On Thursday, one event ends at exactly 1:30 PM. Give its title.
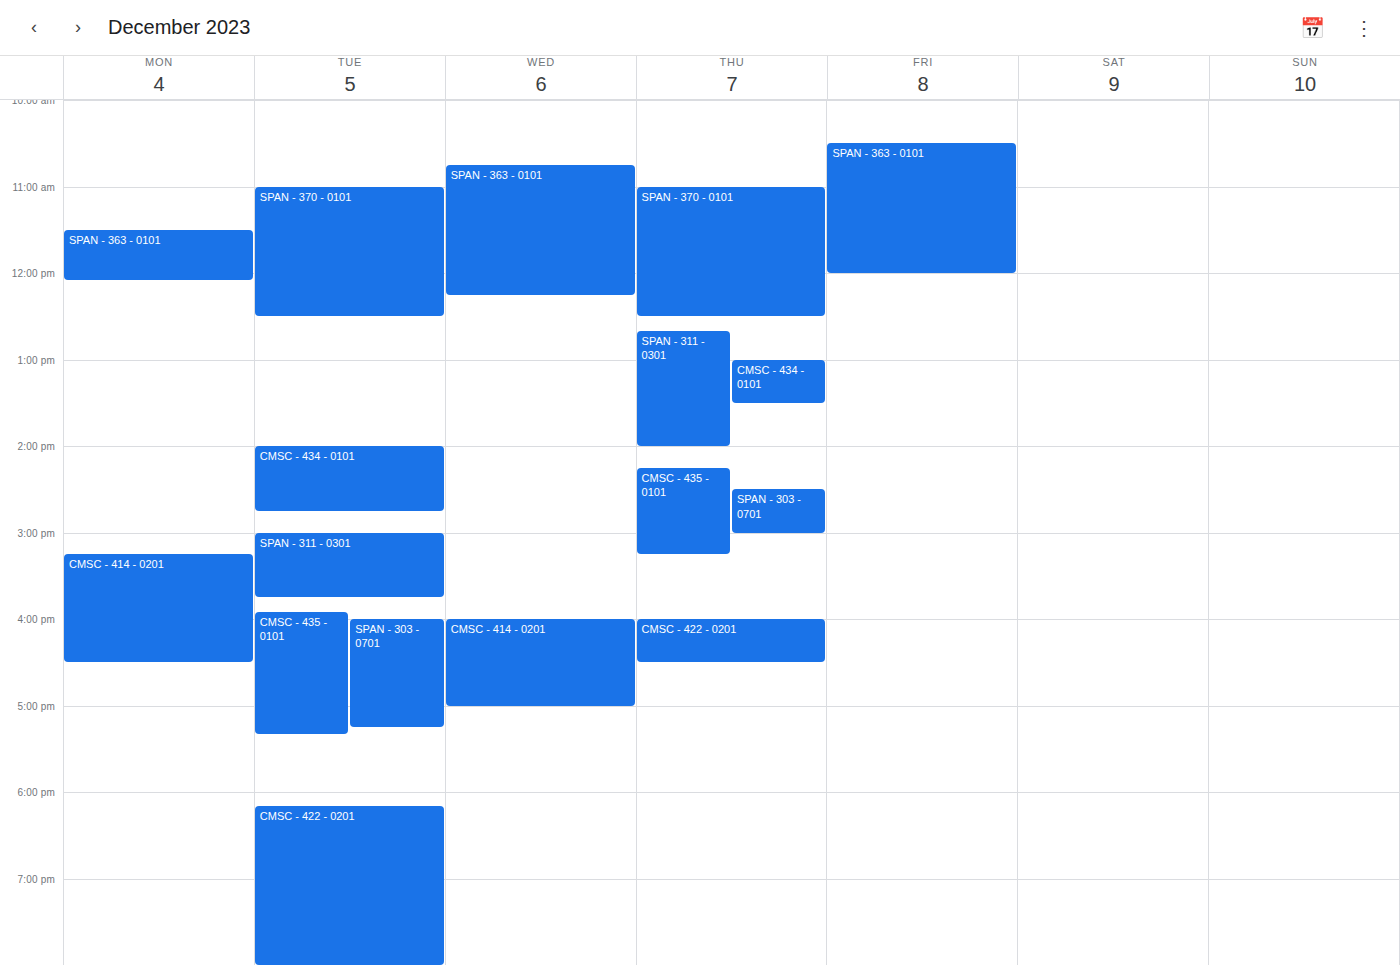
"CMSC - 434 - 0101"